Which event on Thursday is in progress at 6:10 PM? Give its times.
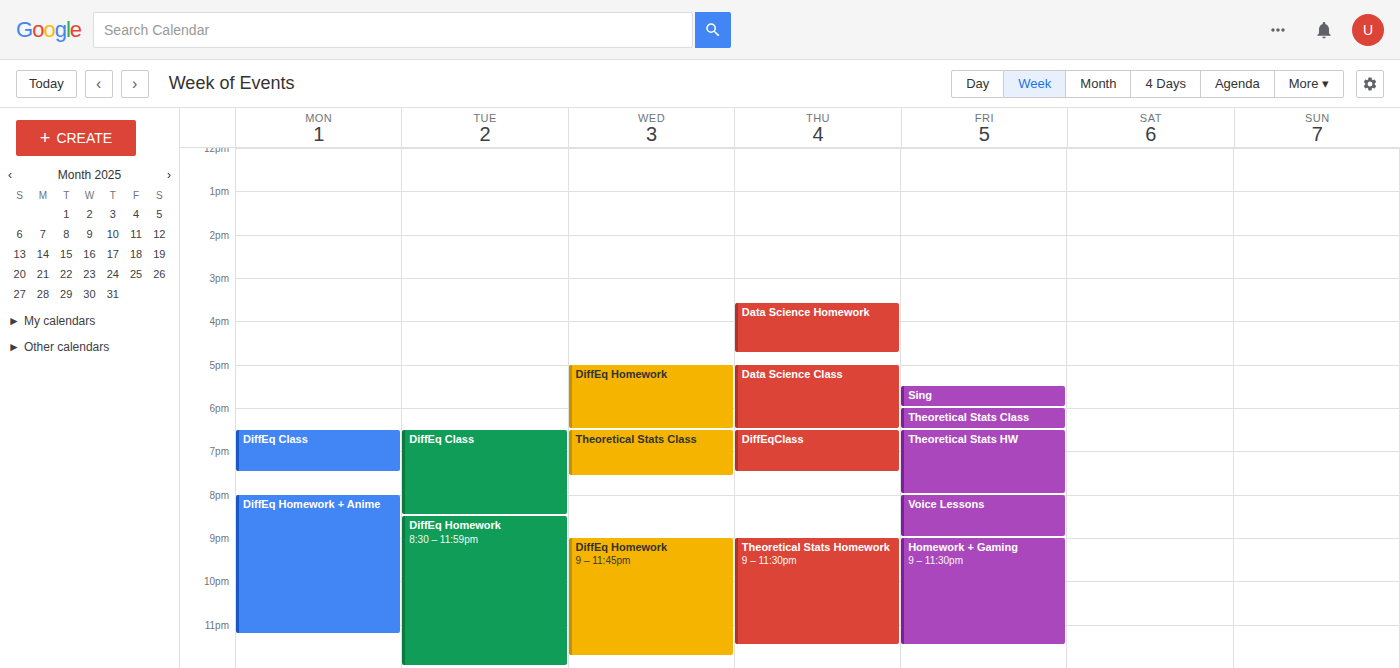
"Data Science Class", 5:00 PM to 6:30 PM